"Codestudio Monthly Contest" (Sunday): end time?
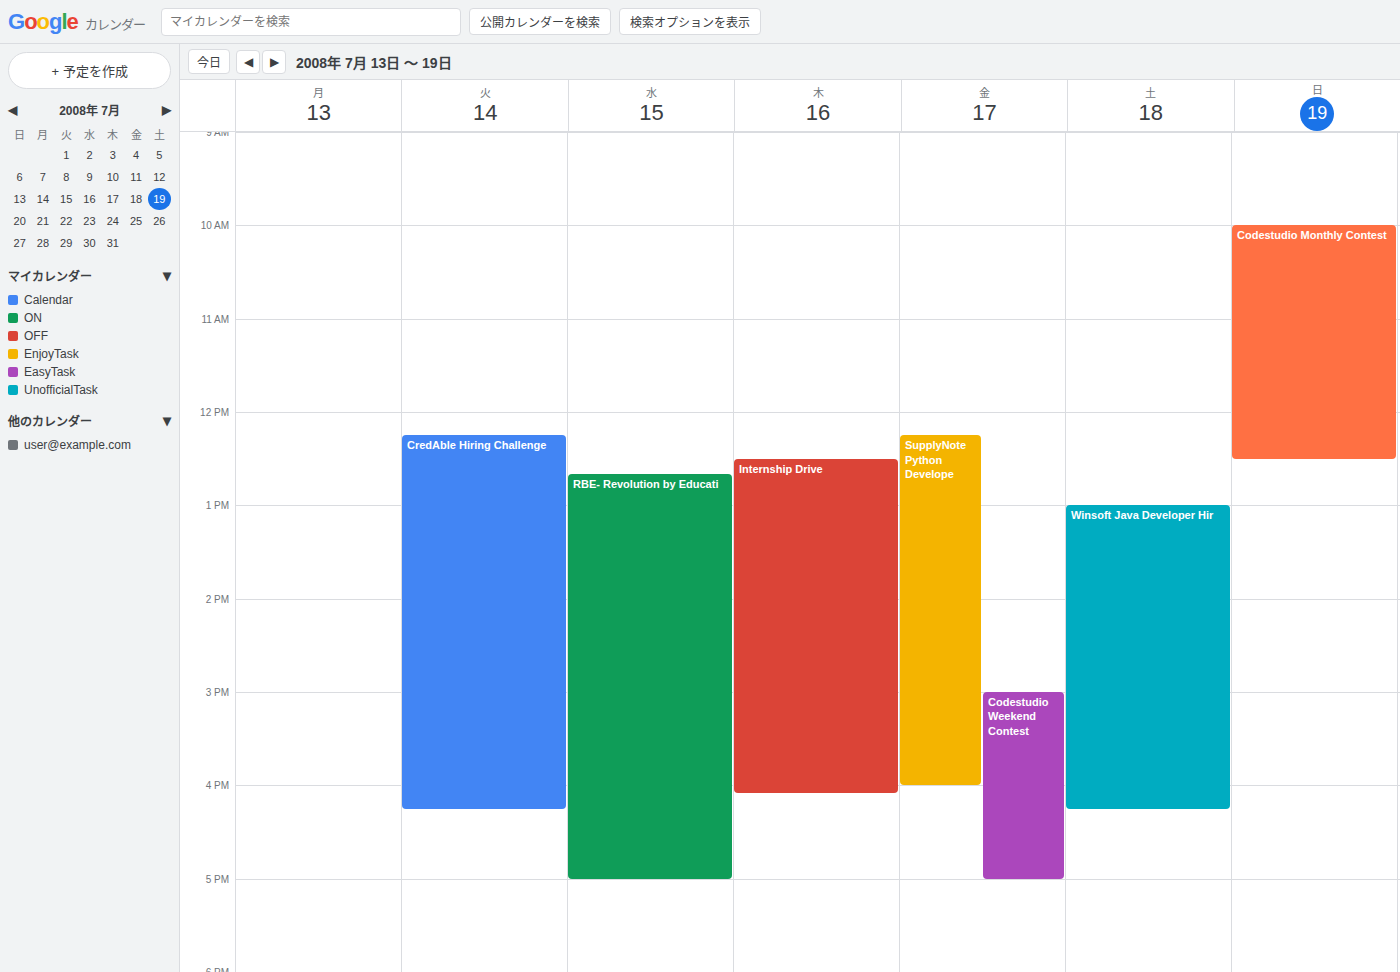
12:30 PM